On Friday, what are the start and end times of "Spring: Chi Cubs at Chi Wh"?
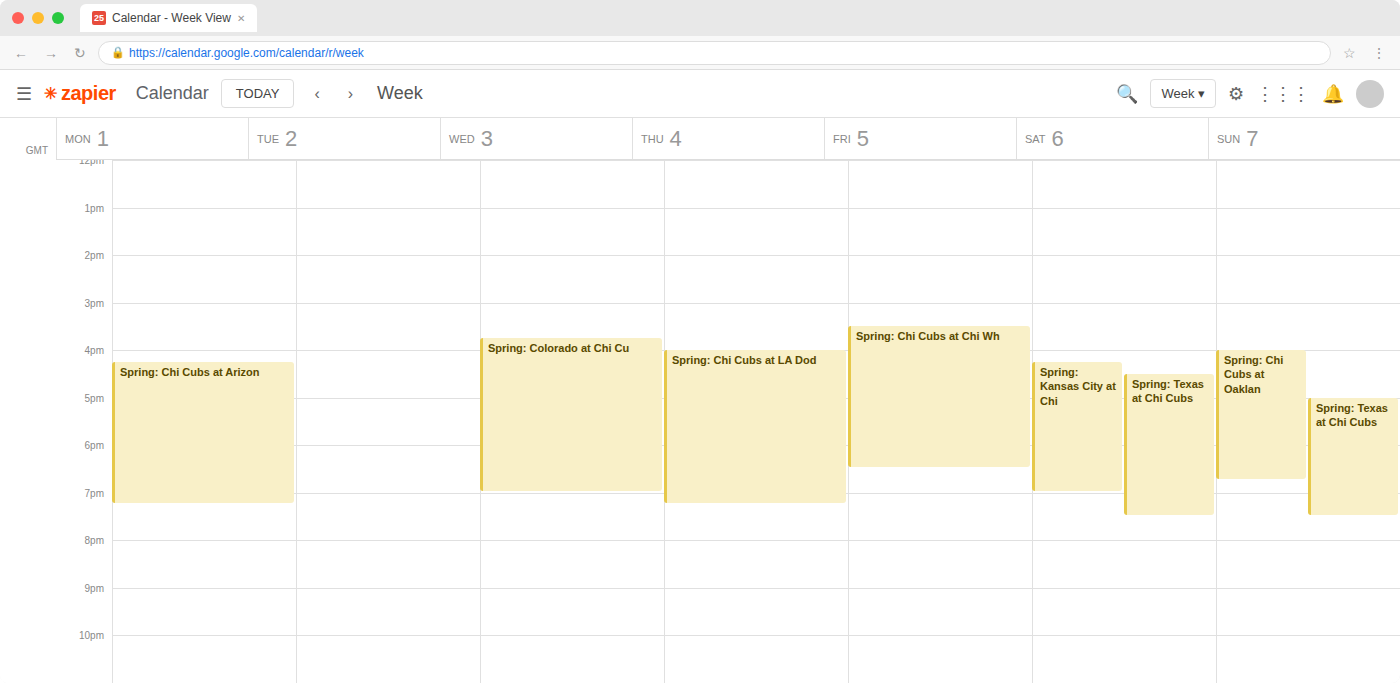
3:30 PM to 6:30 PM